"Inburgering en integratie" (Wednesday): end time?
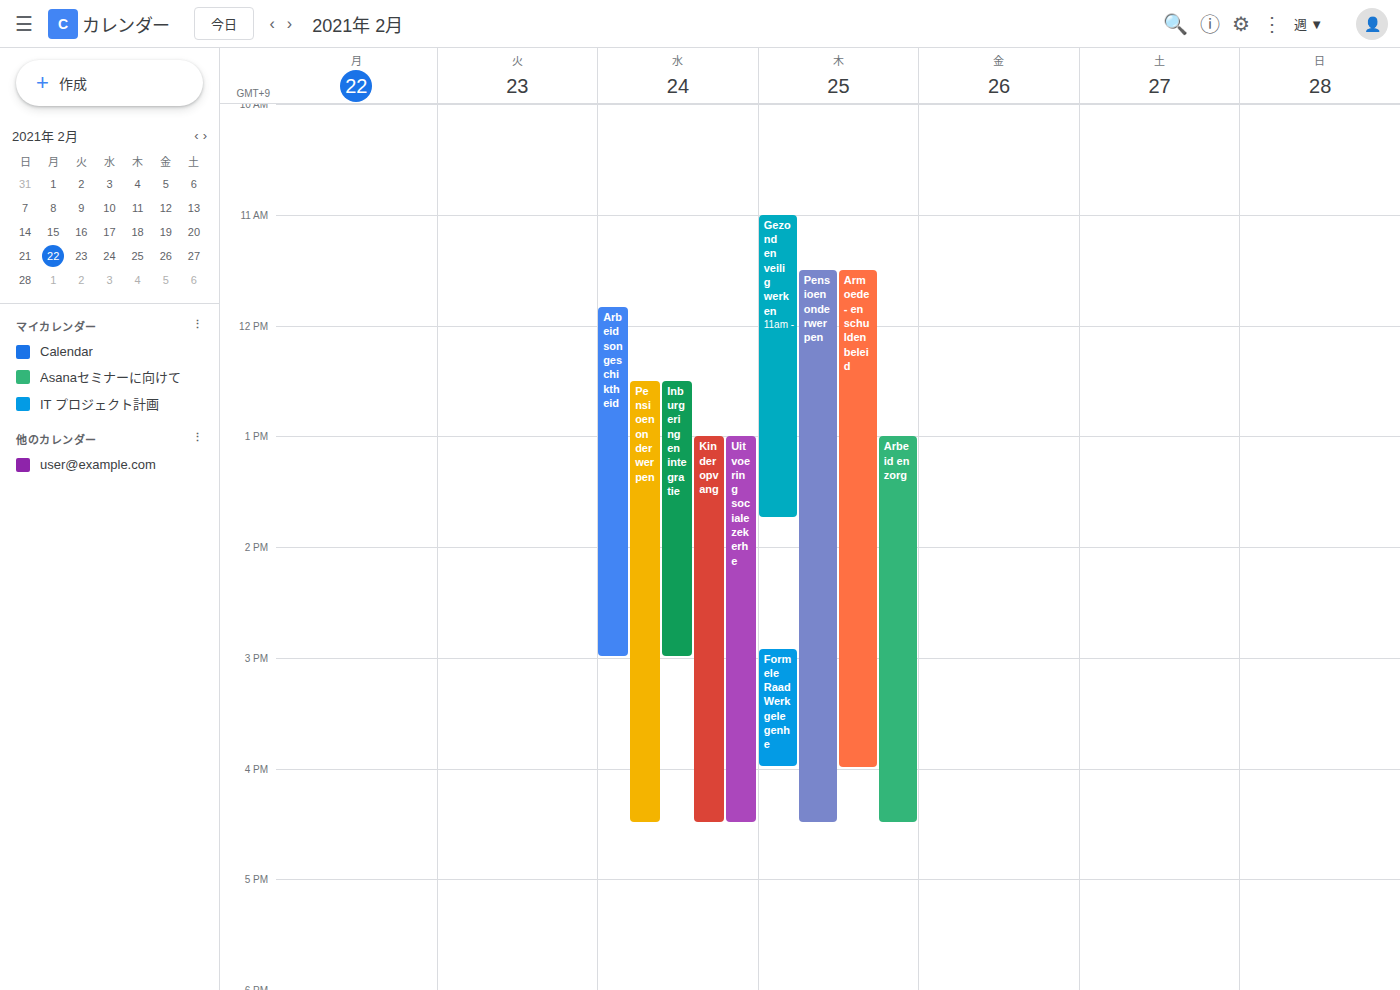
15:00